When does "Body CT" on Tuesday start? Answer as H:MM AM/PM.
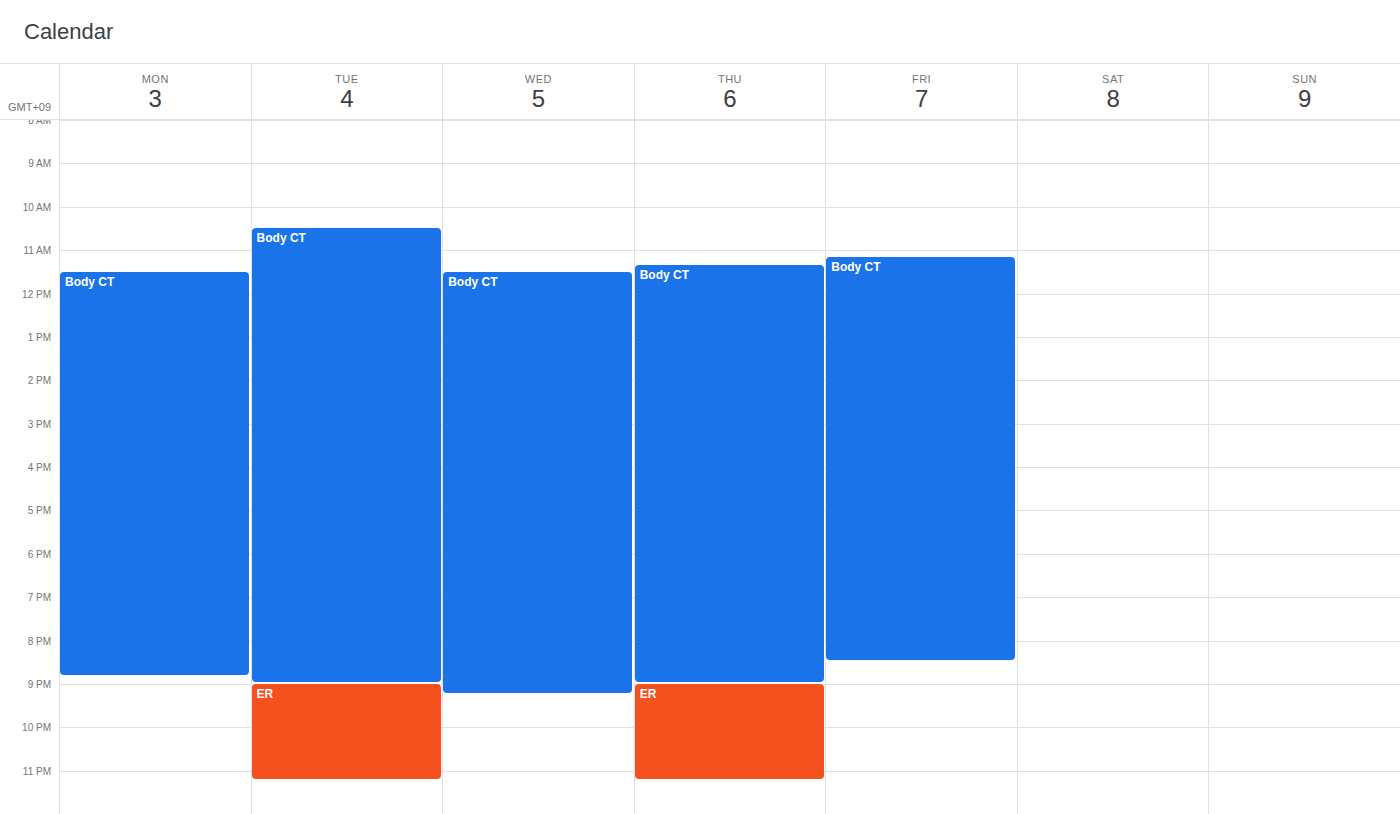
10:30 AM